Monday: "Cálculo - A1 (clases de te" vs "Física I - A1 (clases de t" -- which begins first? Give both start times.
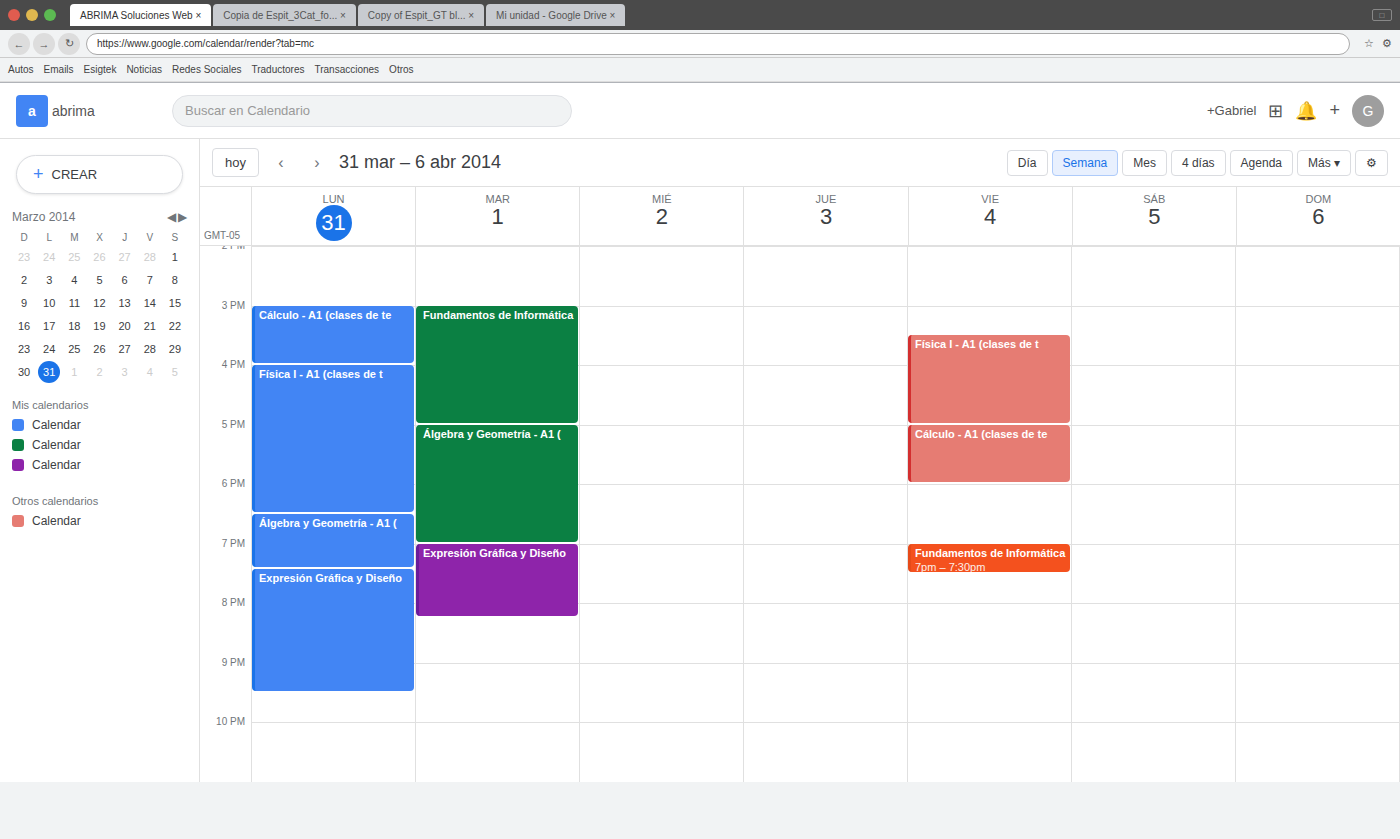
"Cálculo - A1 (clases de te" 15:00; "Física I - A1 (clases de t" 16:00.